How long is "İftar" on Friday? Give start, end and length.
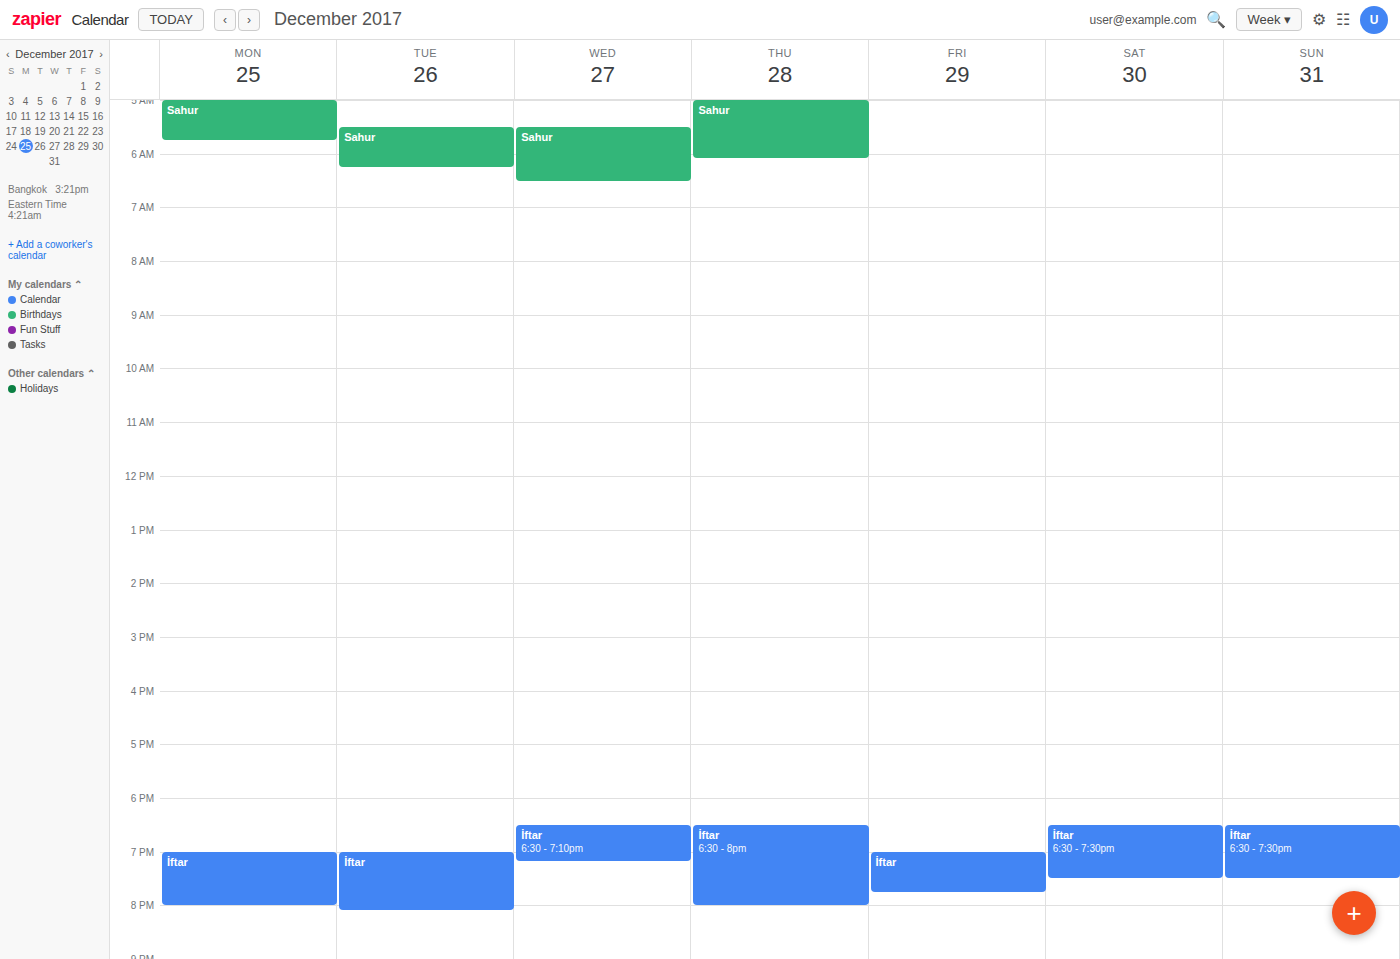
7:00 PM to 7:45 PM, 45 minutes